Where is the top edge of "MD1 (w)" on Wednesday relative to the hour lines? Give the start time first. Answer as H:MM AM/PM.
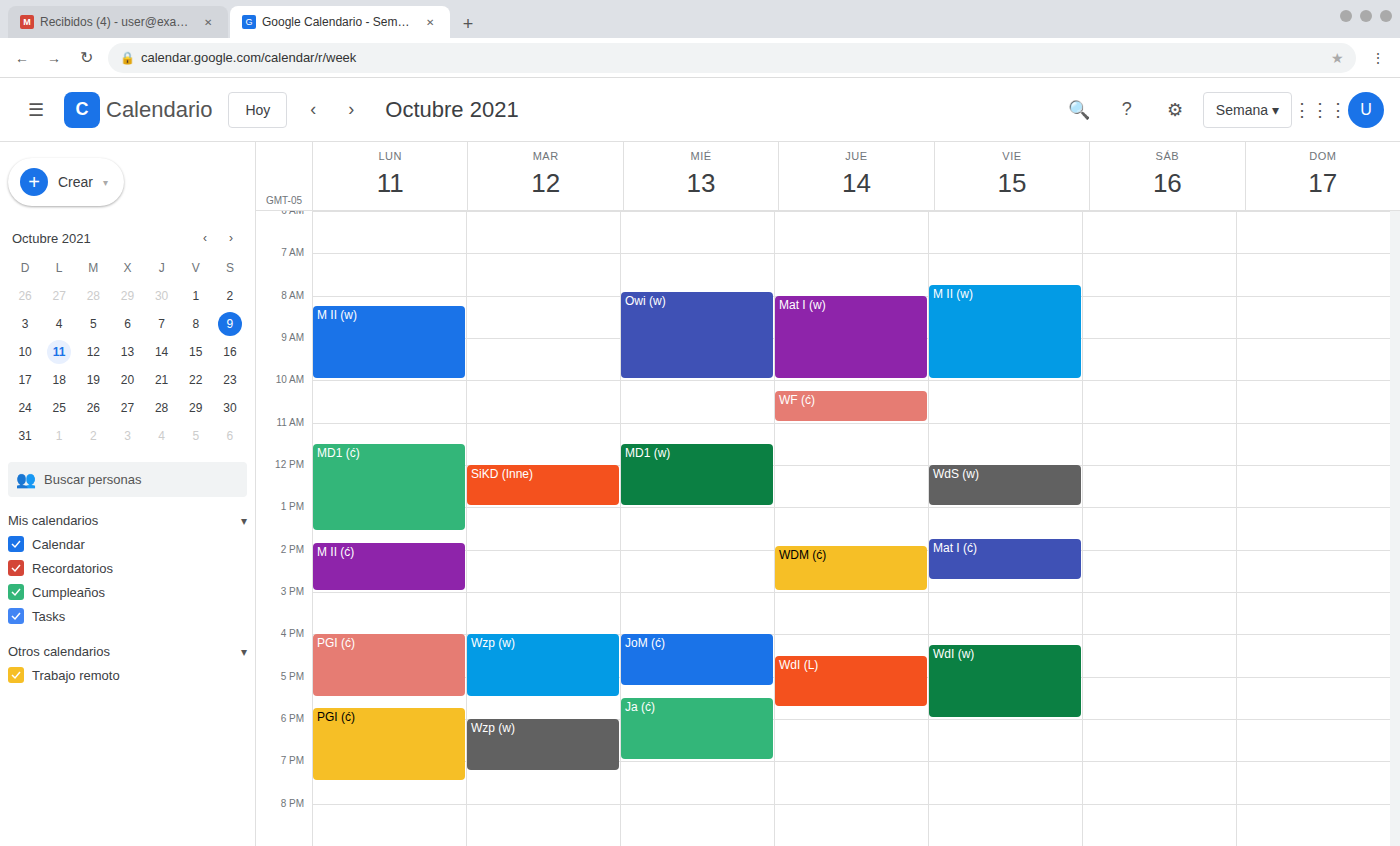
11:30 AM -- halfway between the 11 AM and 12 PM lines.